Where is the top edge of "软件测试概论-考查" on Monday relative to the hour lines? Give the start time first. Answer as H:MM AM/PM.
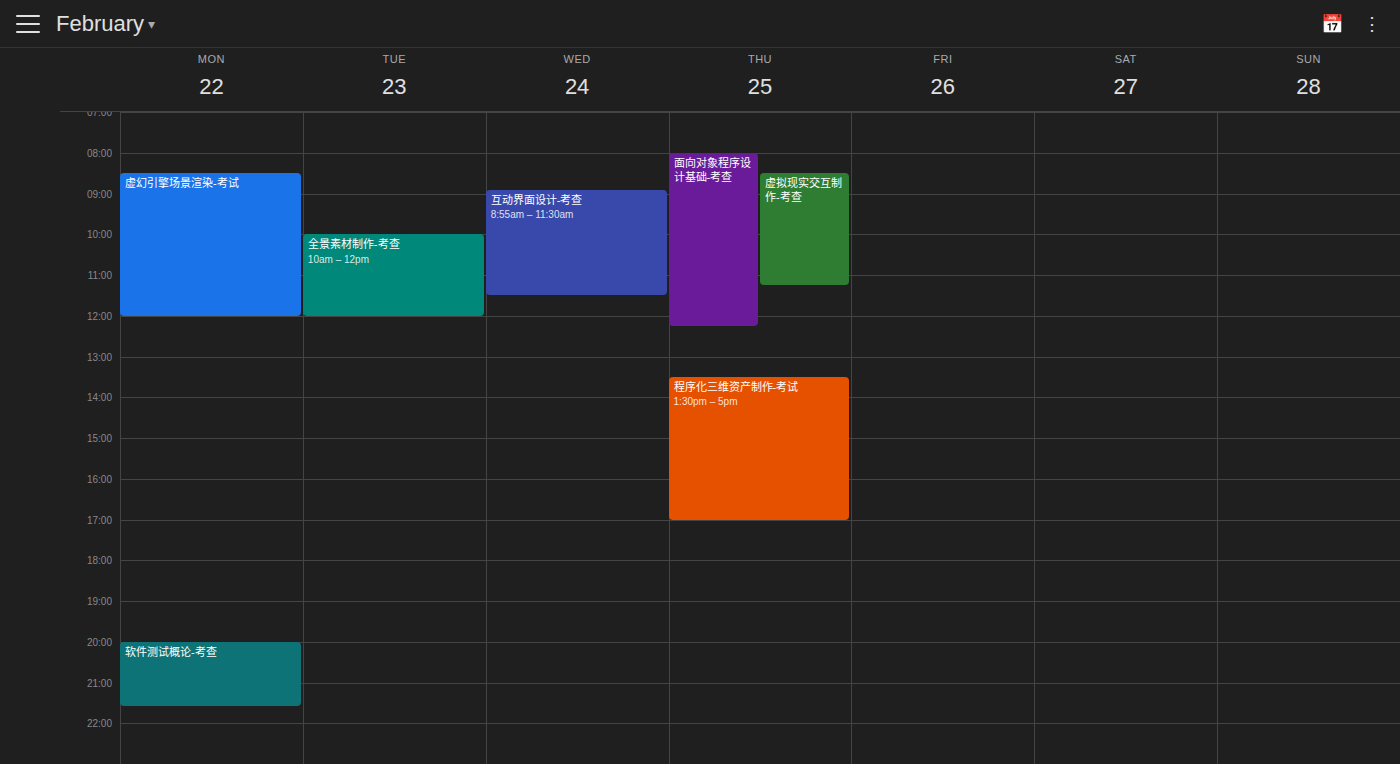
8:00 PM -- exactly on the 8 PM line.